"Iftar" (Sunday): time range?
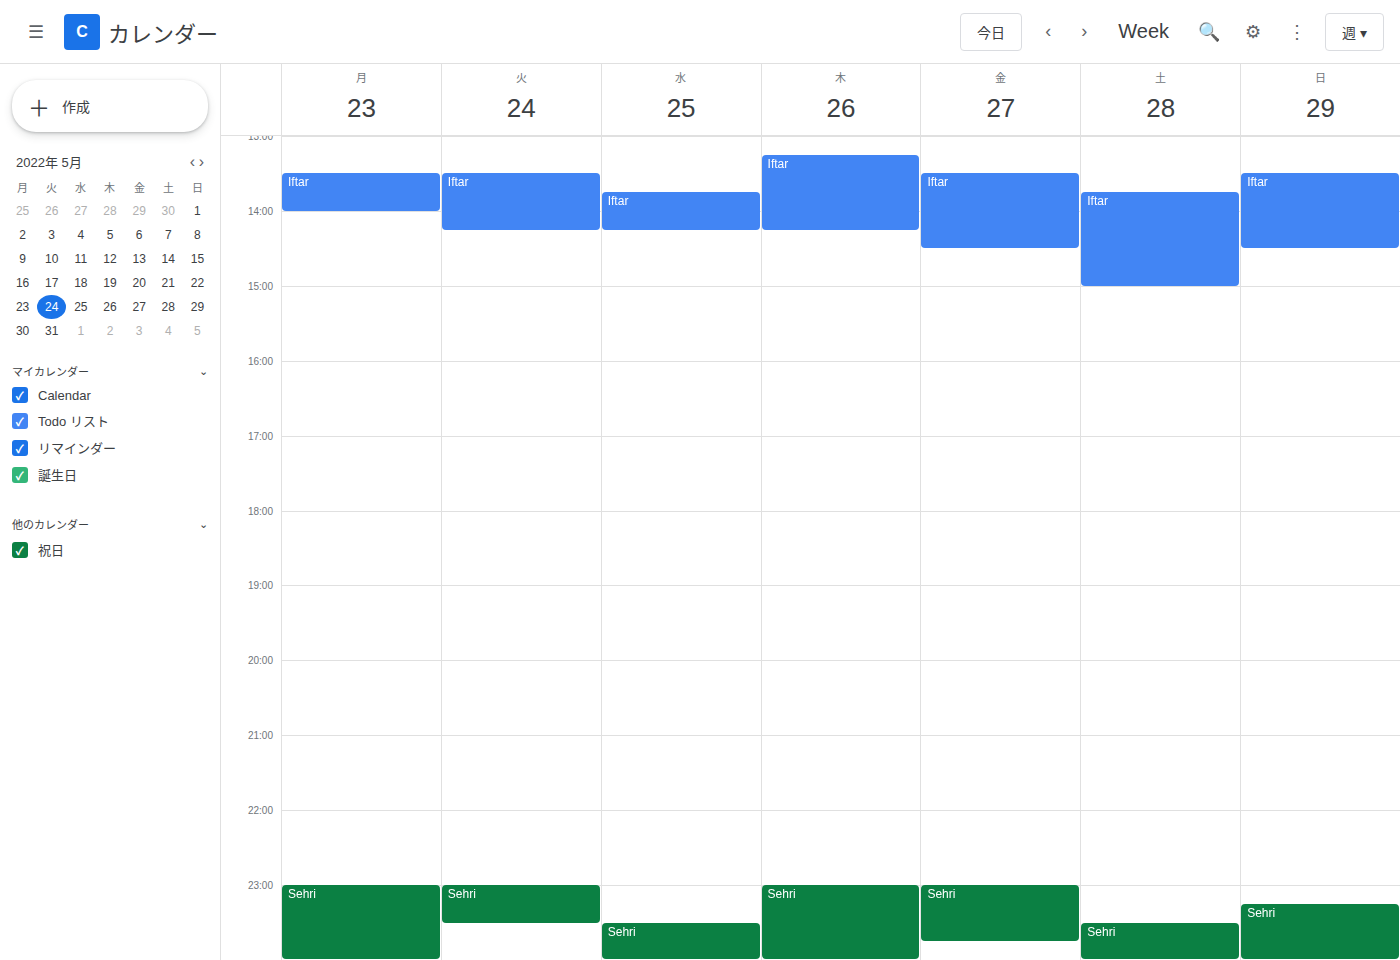
1:30 PM to 2:30 PM